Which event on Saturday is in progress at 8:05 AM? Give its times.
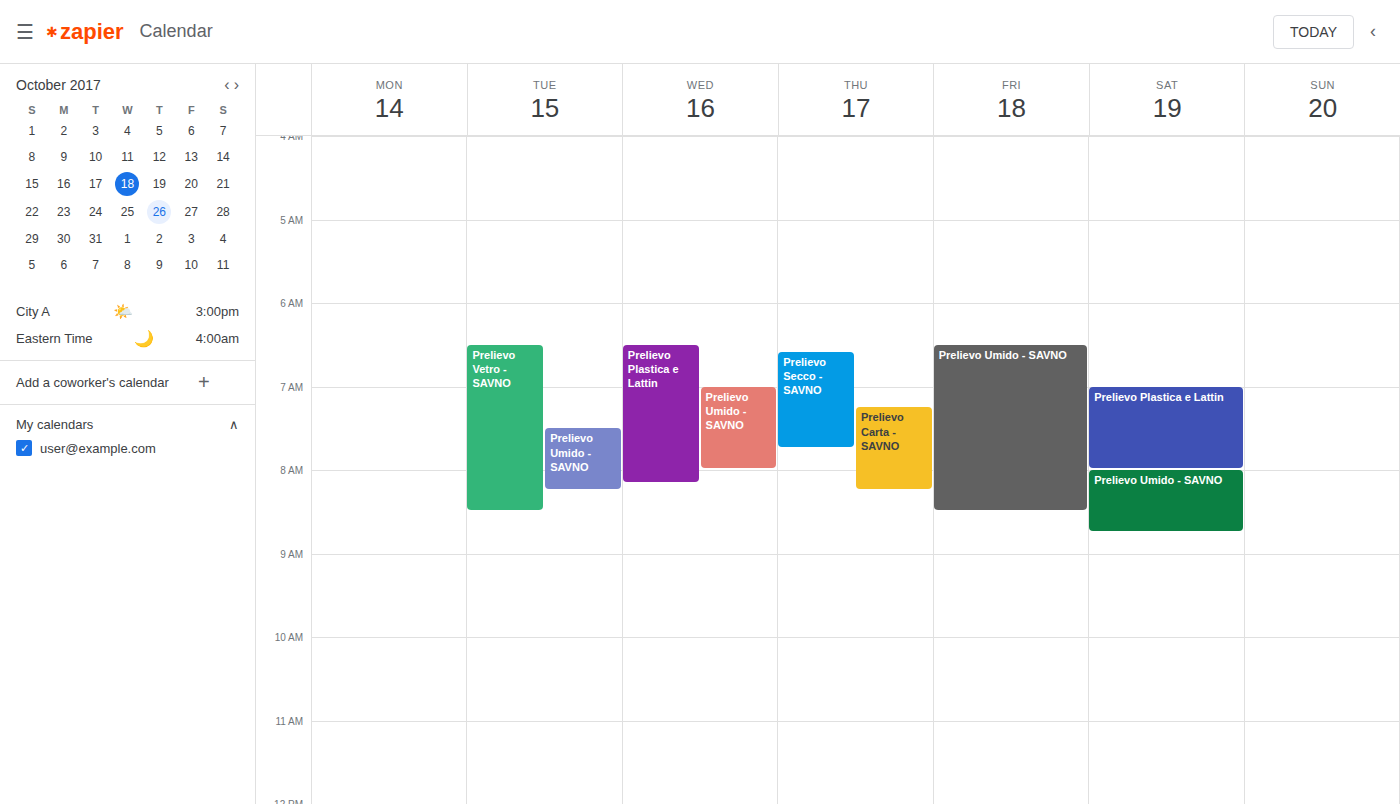
"Prelievo Umido - SAVNO", 8:00 AM to 8:45 AM